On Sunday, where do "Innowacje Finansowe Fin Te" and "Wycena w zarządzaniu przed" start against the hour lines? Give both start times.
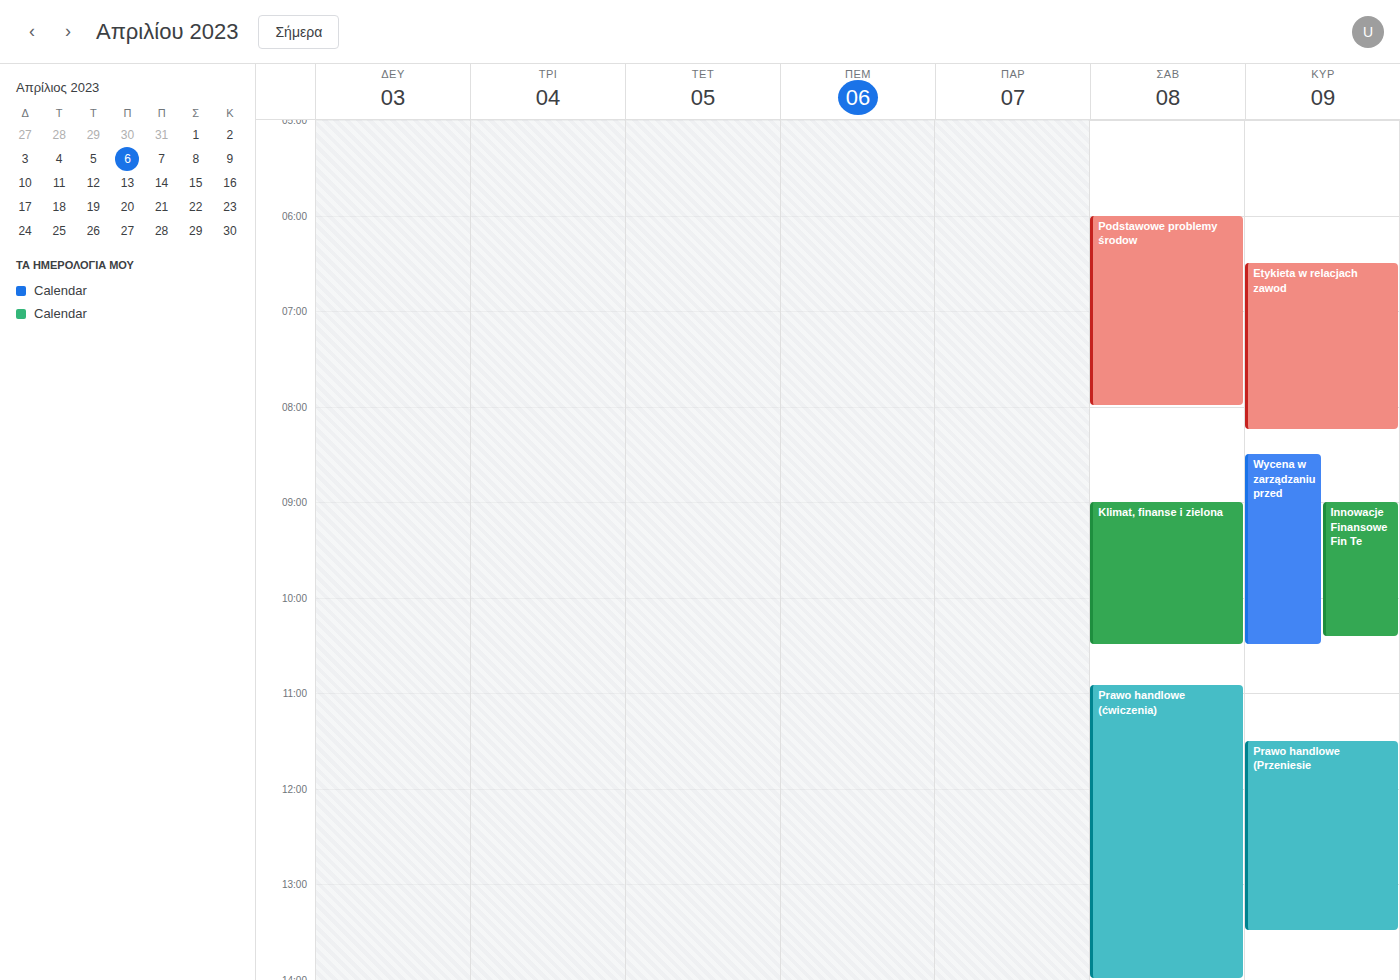
"Innowacje Finansowe Fin Te": 9:00 AM, exactly on the 9 AM line. "Wycena w zarządzaniu przed": 8:30 AM, halfway between the 8 AM and 9 AM lines.